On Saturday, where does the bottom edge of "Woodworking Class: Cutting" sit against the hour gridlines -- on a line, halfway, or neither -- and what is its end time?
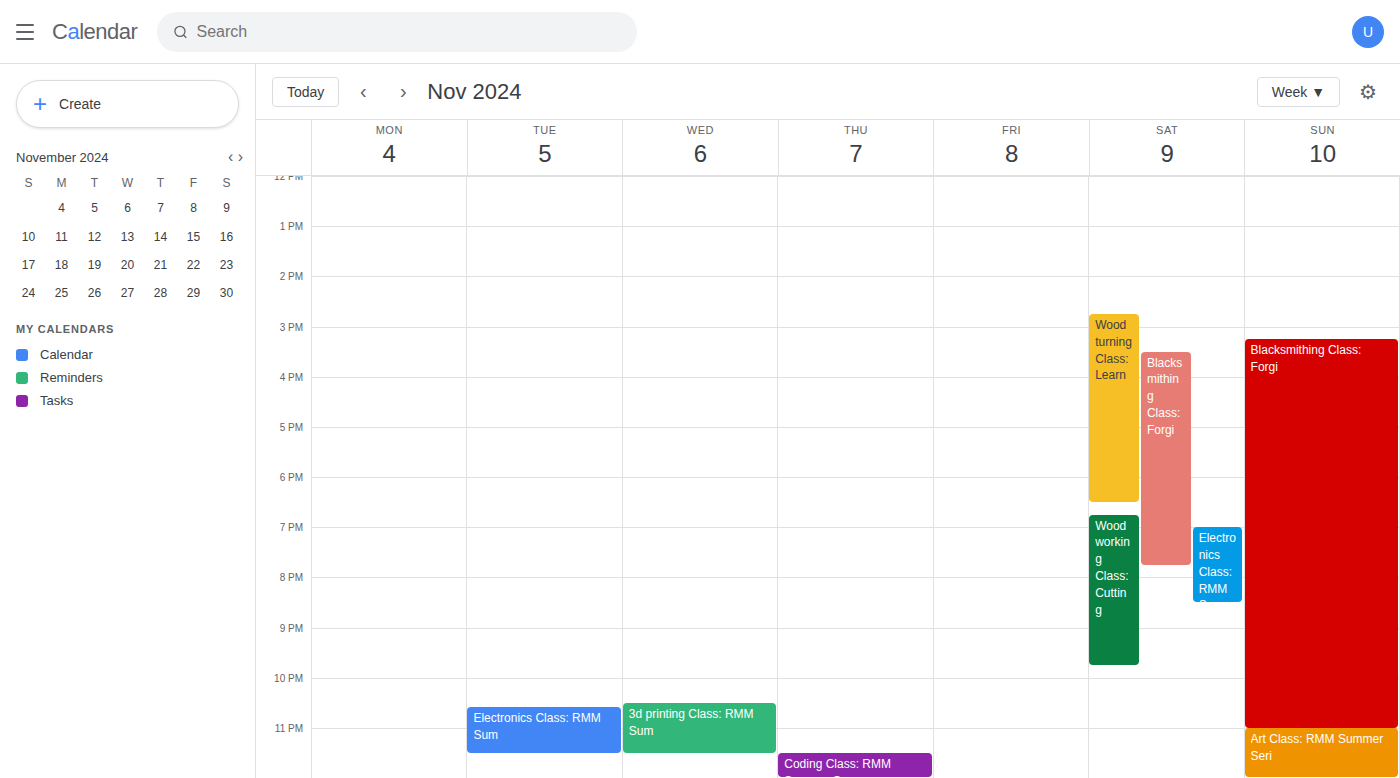
9:45 PM -- neither: three quarters of the way from the 9 PM line to the 10 PM line.